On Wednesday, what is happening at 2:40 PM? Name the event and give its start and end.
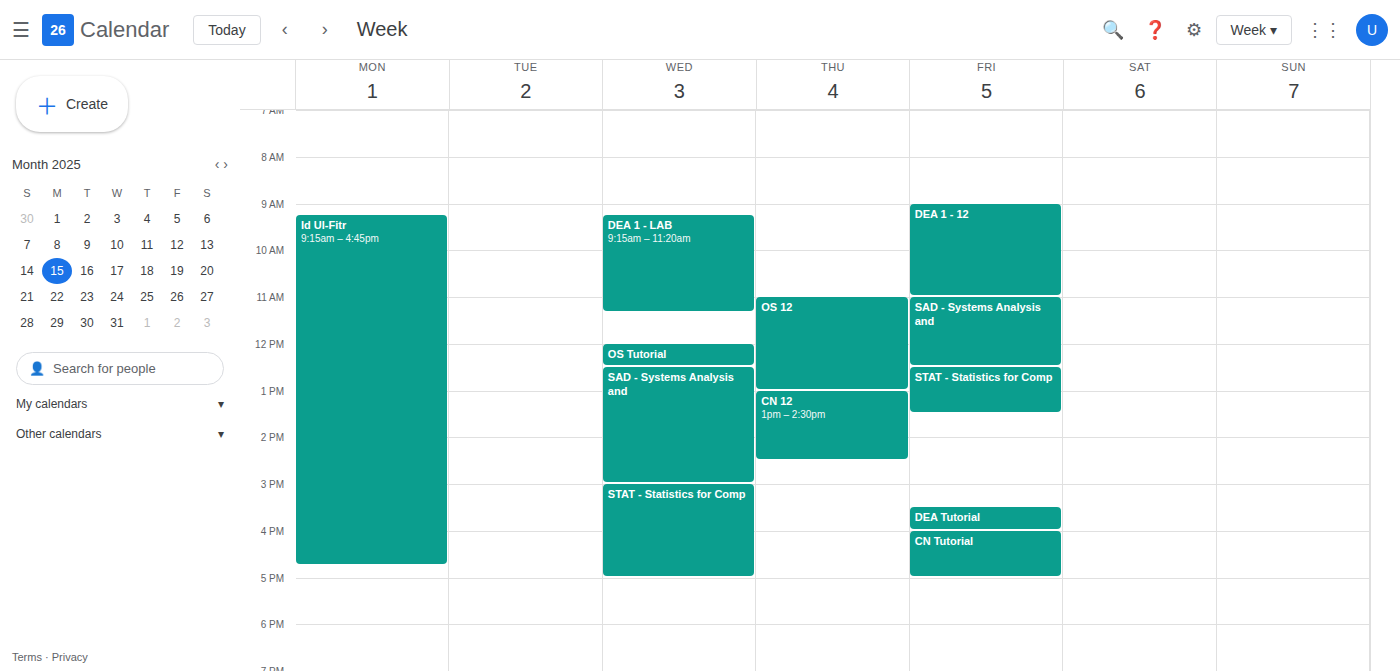
"SAD - Systems Analysis and", 12:30 PM to 3:00 PM